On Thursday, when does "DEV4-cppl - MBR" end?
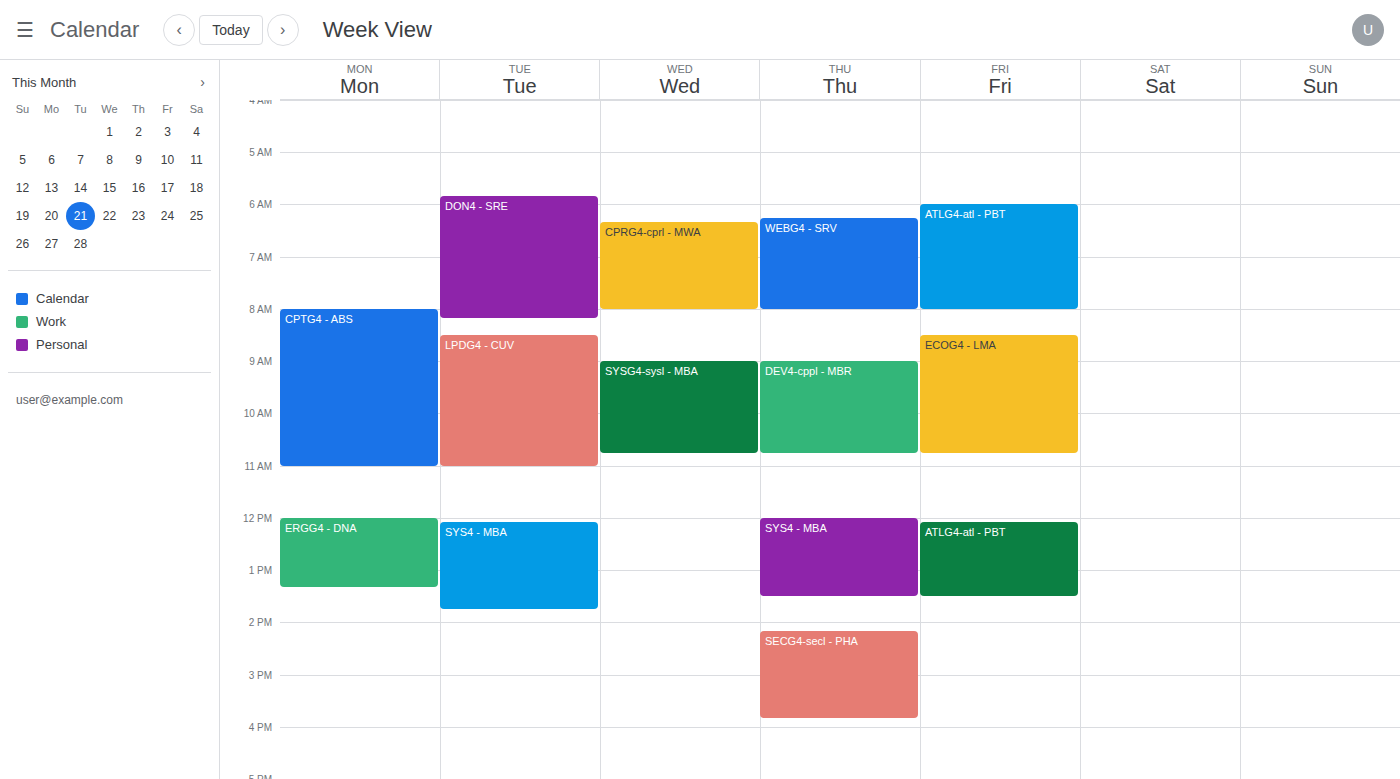
10:45 AM